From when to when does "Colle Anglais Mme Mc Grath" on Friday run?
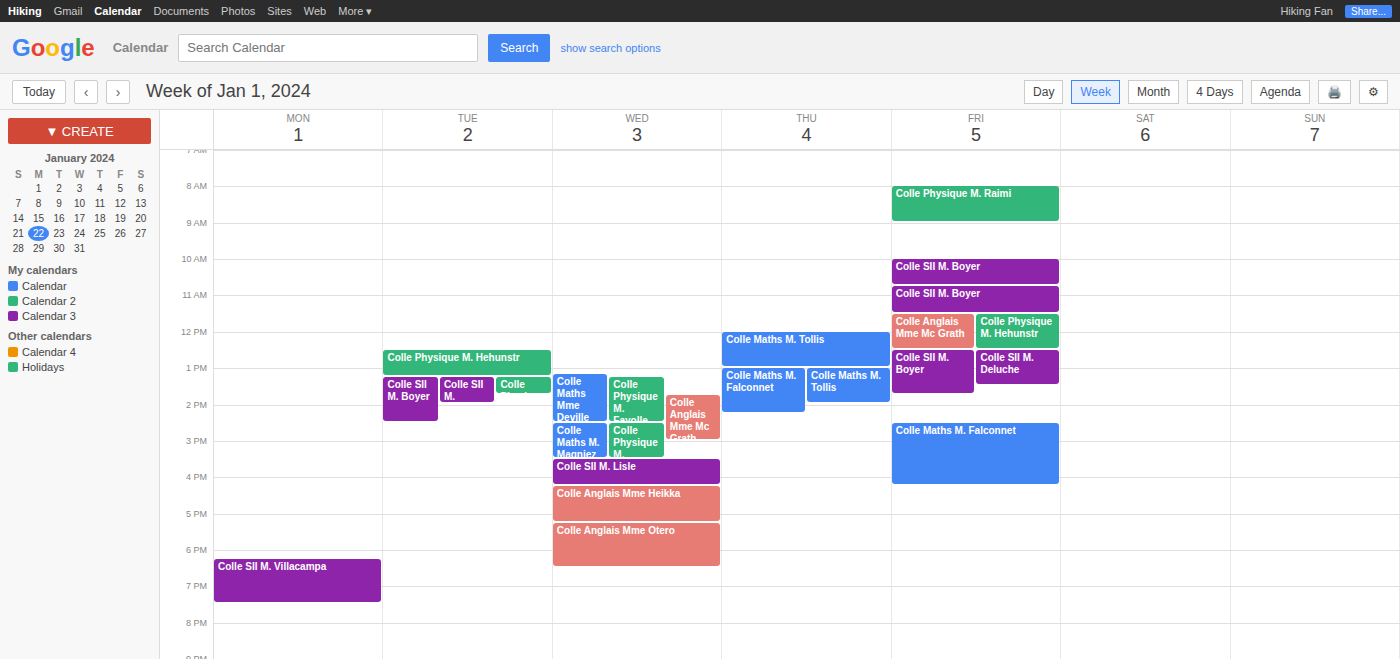
11:30 AM to 12:30 PM